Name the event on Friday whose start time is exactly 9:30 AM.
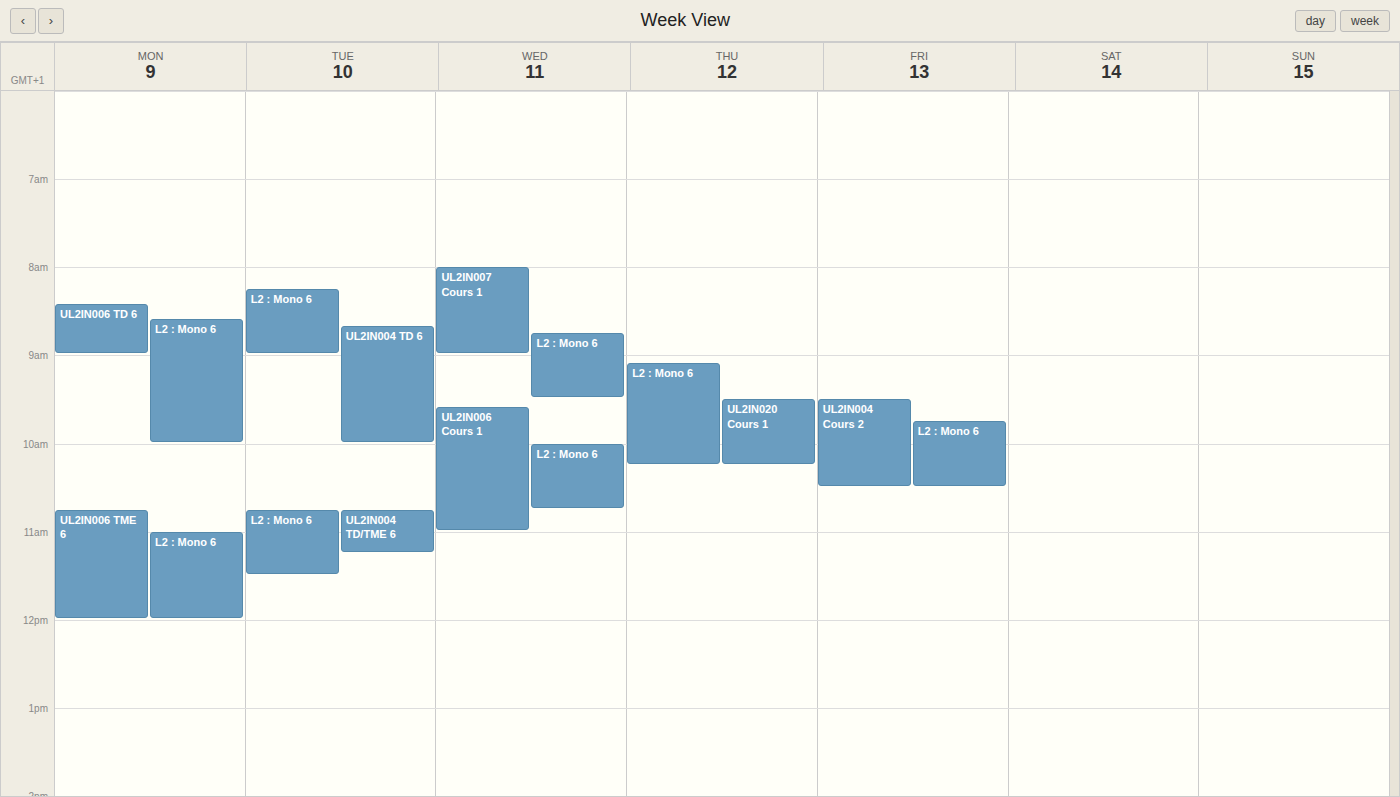
"UL2IN004 Cours 2"